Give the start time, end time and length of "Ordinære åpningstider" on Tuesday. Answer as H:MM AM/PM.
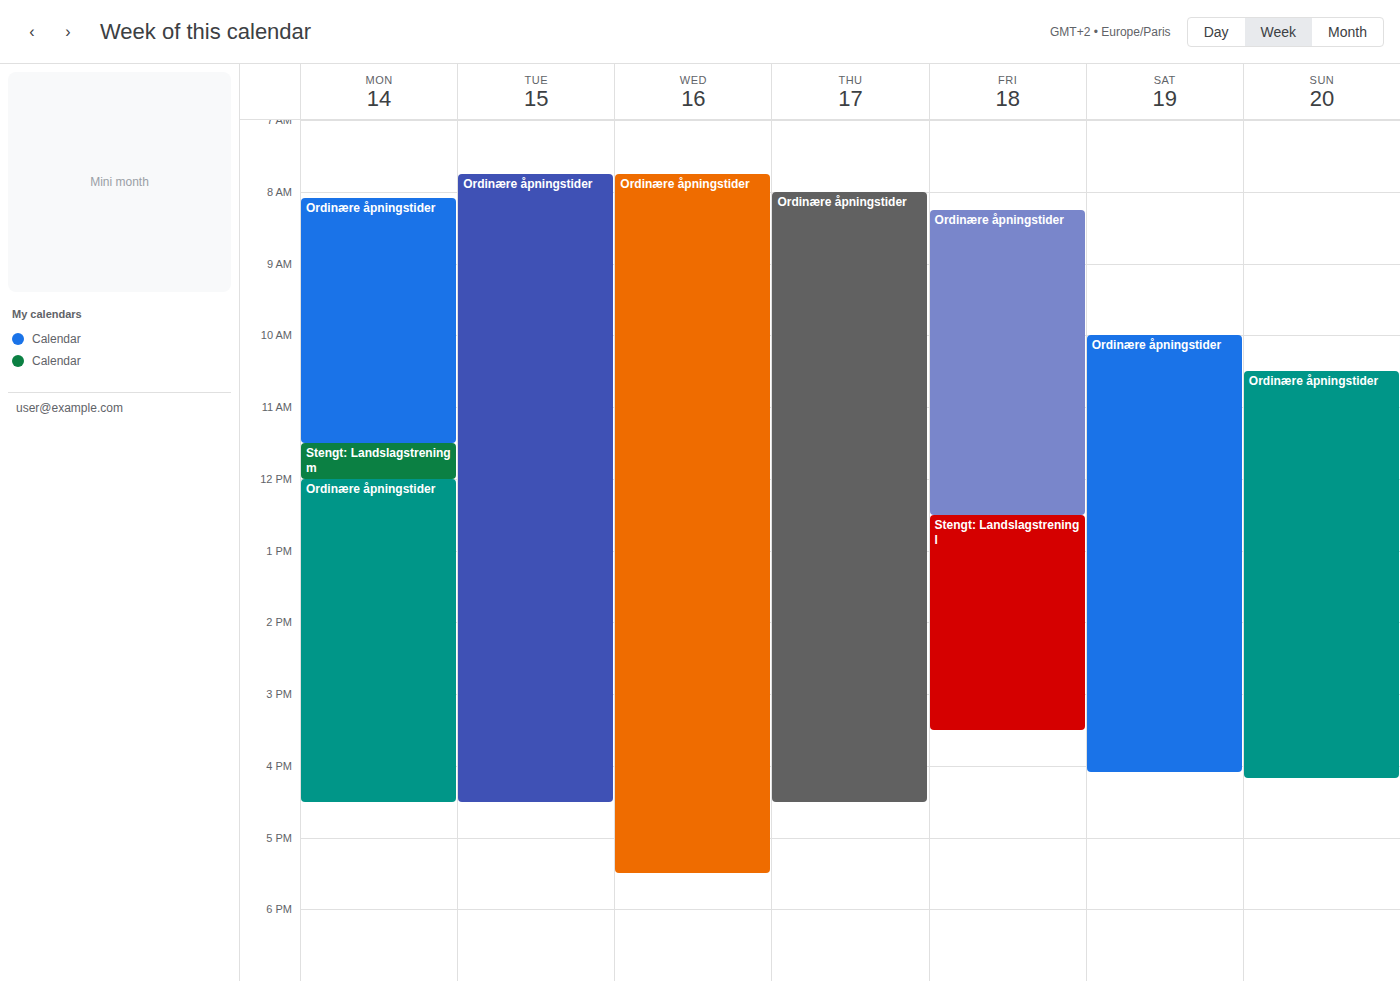
7:45 AM to 4:30 PM, 8 hours 45 minutes